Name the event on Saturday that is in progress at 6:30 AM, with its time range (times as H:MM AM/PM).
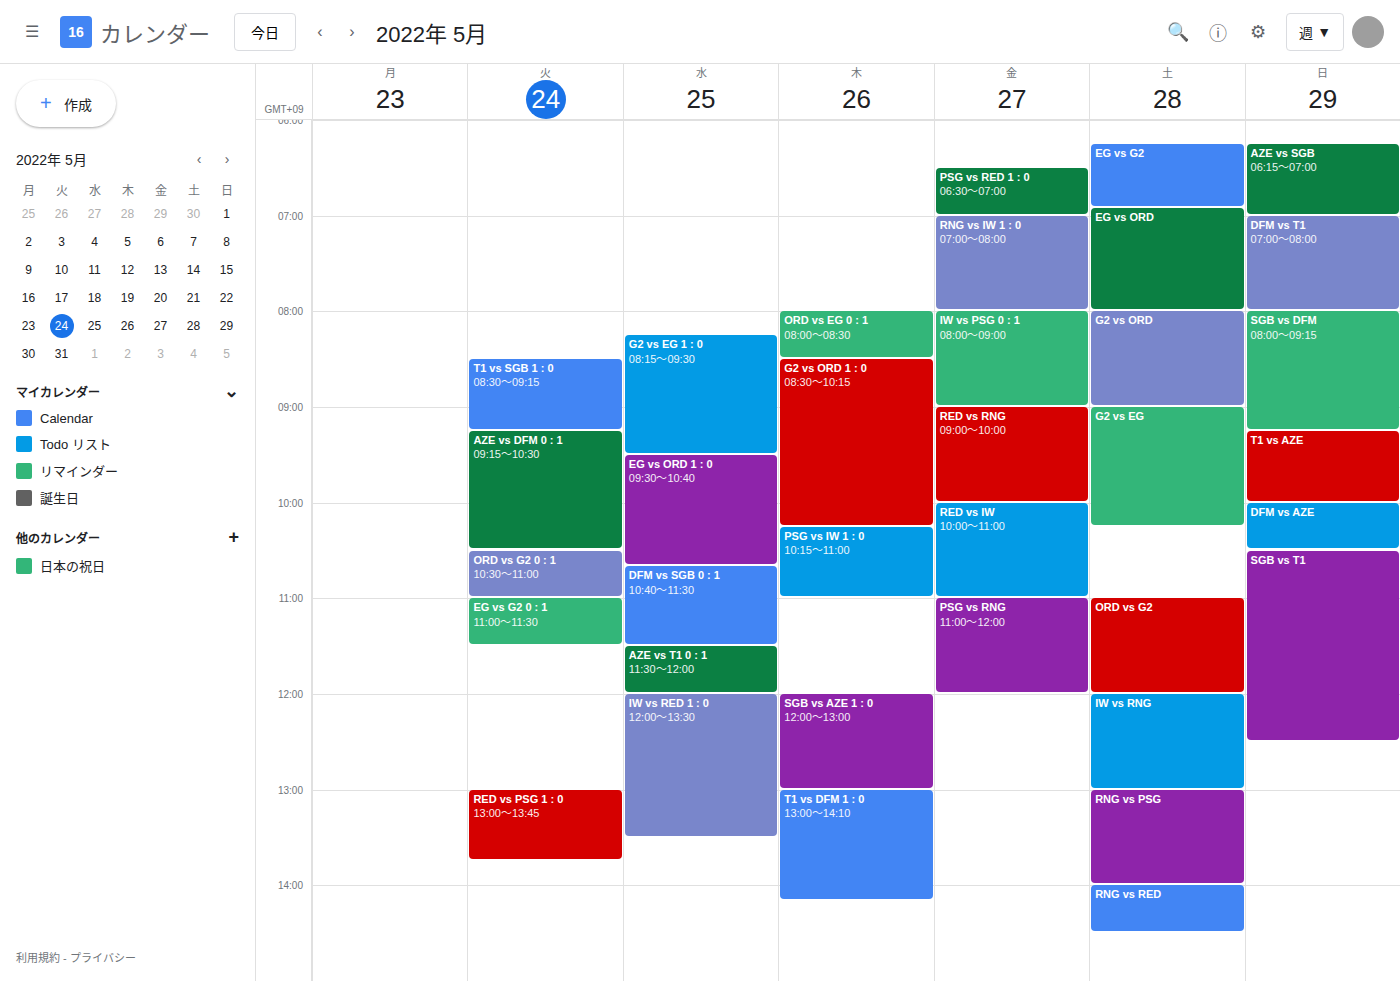
"EG vs G2", 6:15 AM to 6:55 AM